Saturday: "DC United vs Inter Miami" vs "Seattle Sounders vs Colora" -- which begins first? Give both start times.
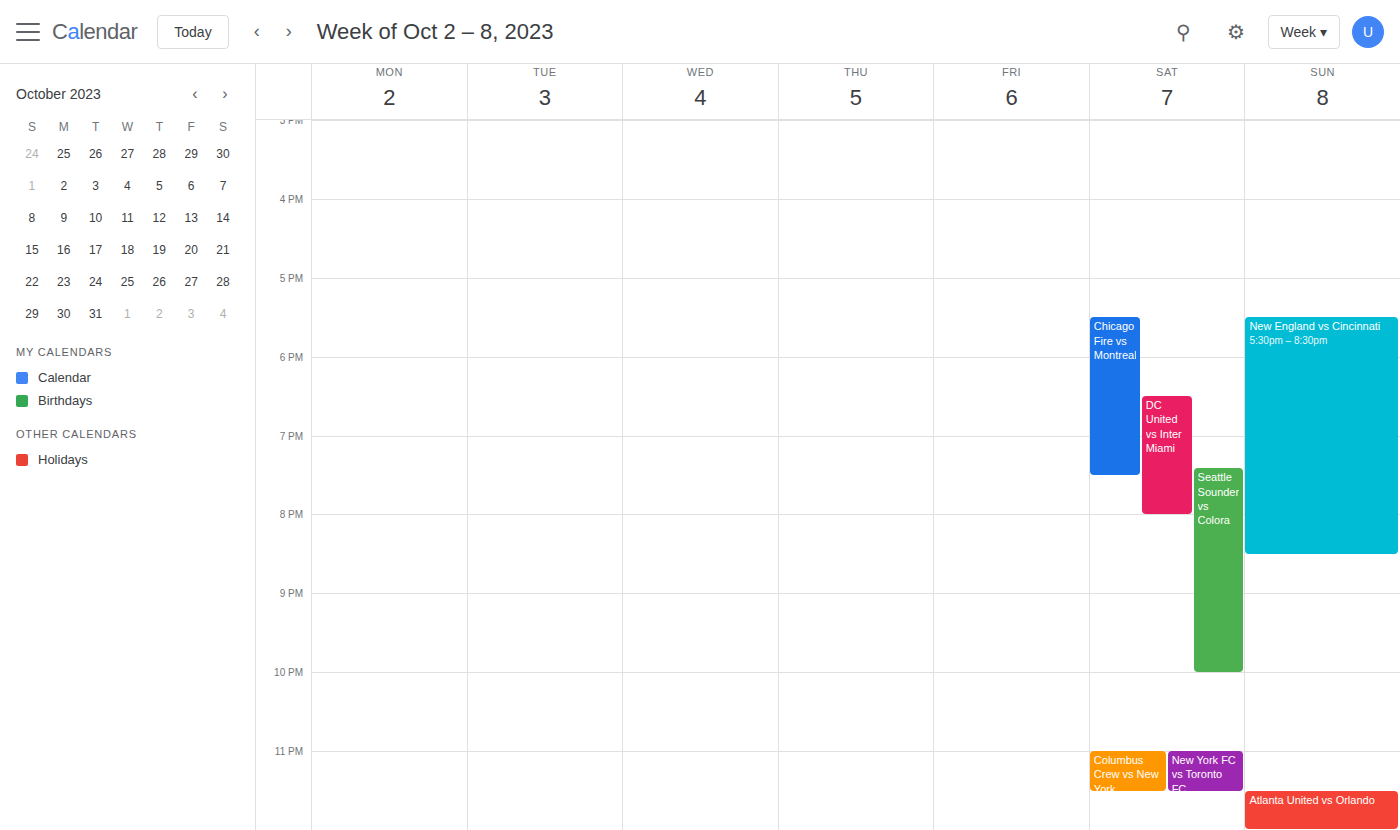
"DC United vs Inter Miami" 6:30 PM; "Seattle Sounders vs Colora" 7:25 PM.